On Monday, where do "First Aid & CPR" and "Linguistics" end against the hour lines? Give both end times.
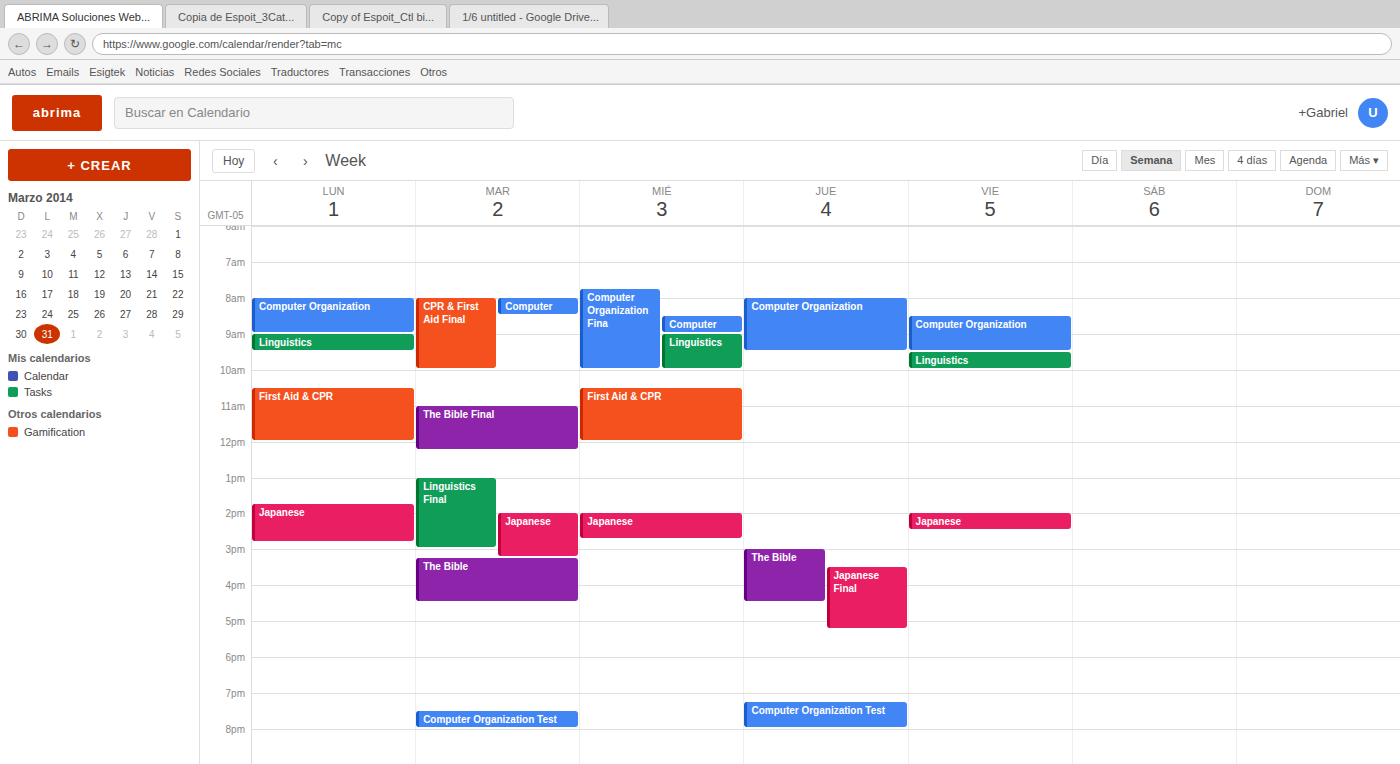
"First Aid & CPR": 12:00 PM, exactly on the 12 PM line. "Linguistics": 9:30 AM, halfway between the 9 AM and 10 AM lines.